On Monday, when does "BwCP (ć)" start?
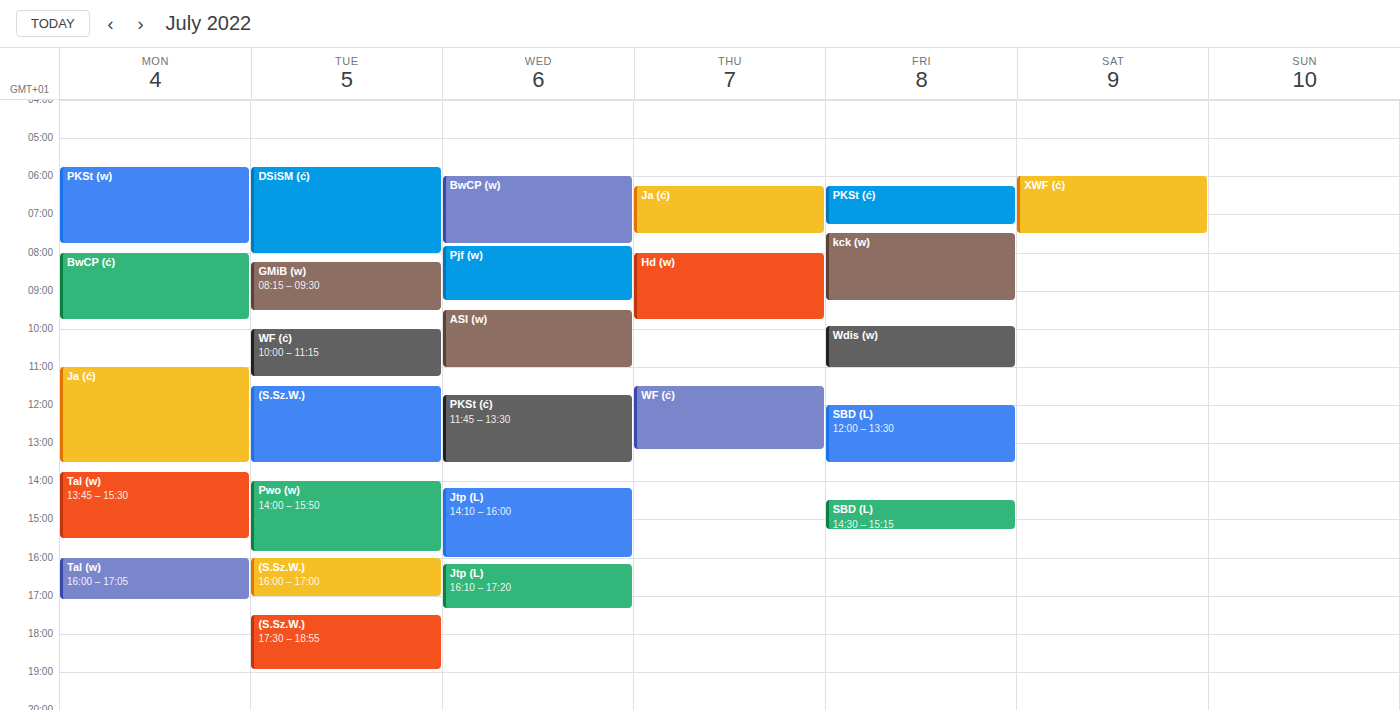
8:00 AM